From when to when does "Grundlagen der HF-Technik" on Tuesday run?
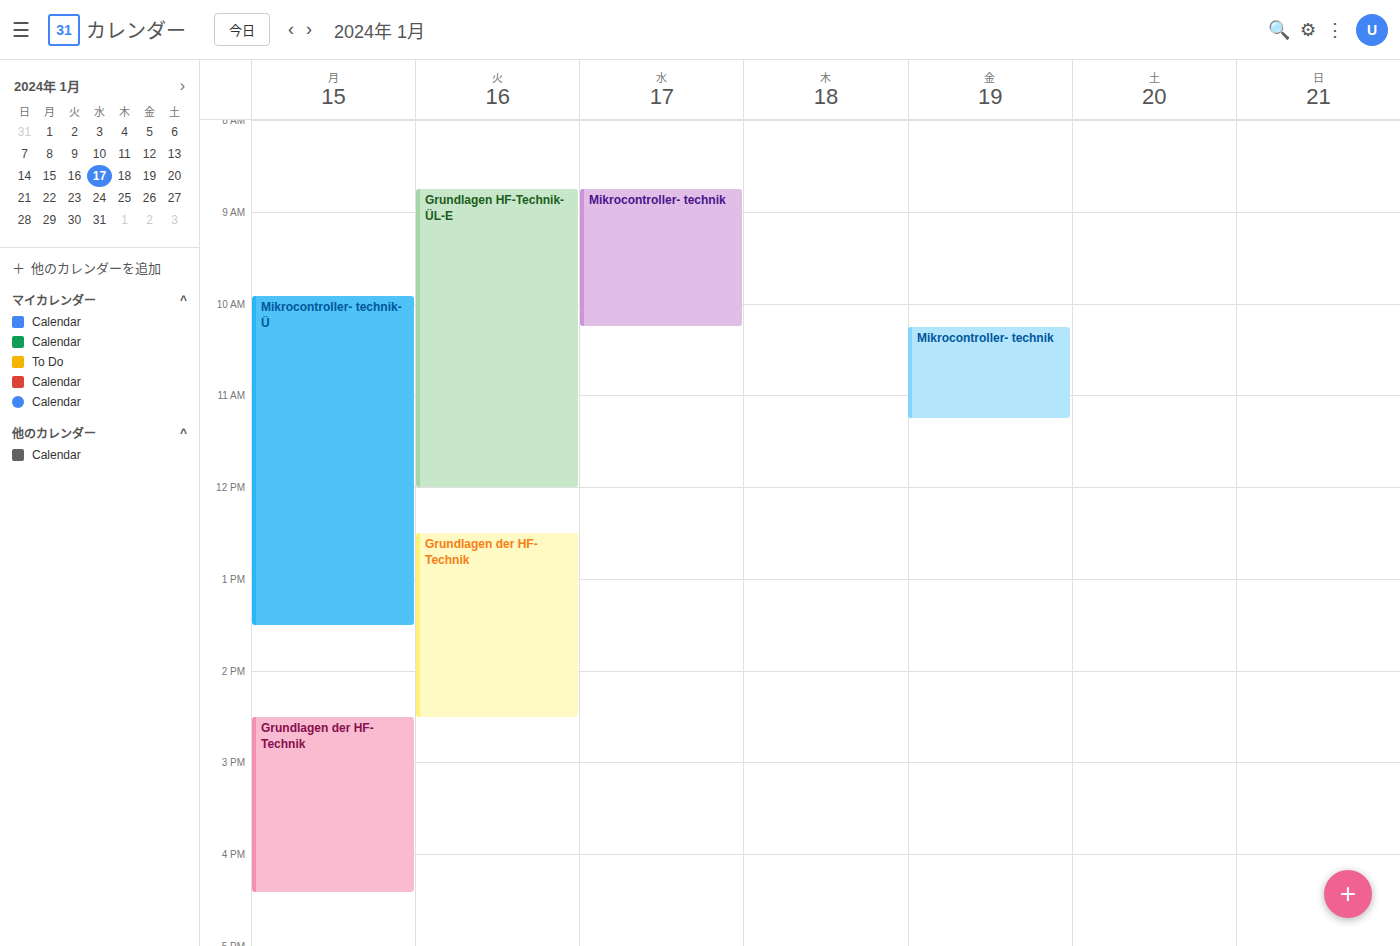
12:30 to 14:30